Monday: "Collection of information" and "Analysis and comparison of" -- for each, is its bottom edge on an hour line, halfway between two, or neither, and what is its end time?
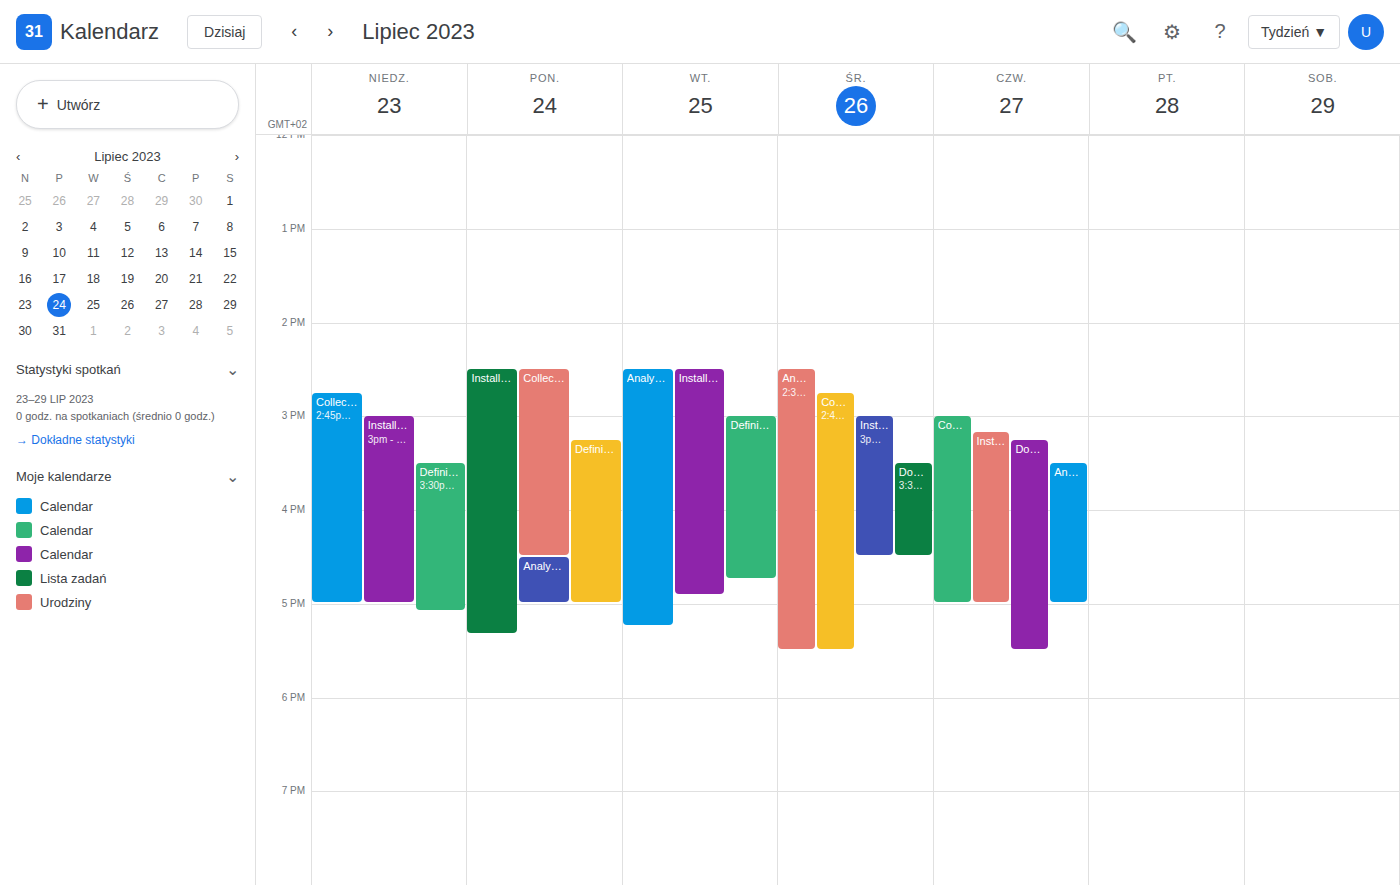
"Collection of information": 4:30 PM, halfway between the 4 PM and 5 PM lines. "Analysis and comparison of": 5:00 PM, exactly on the 5 PM line.